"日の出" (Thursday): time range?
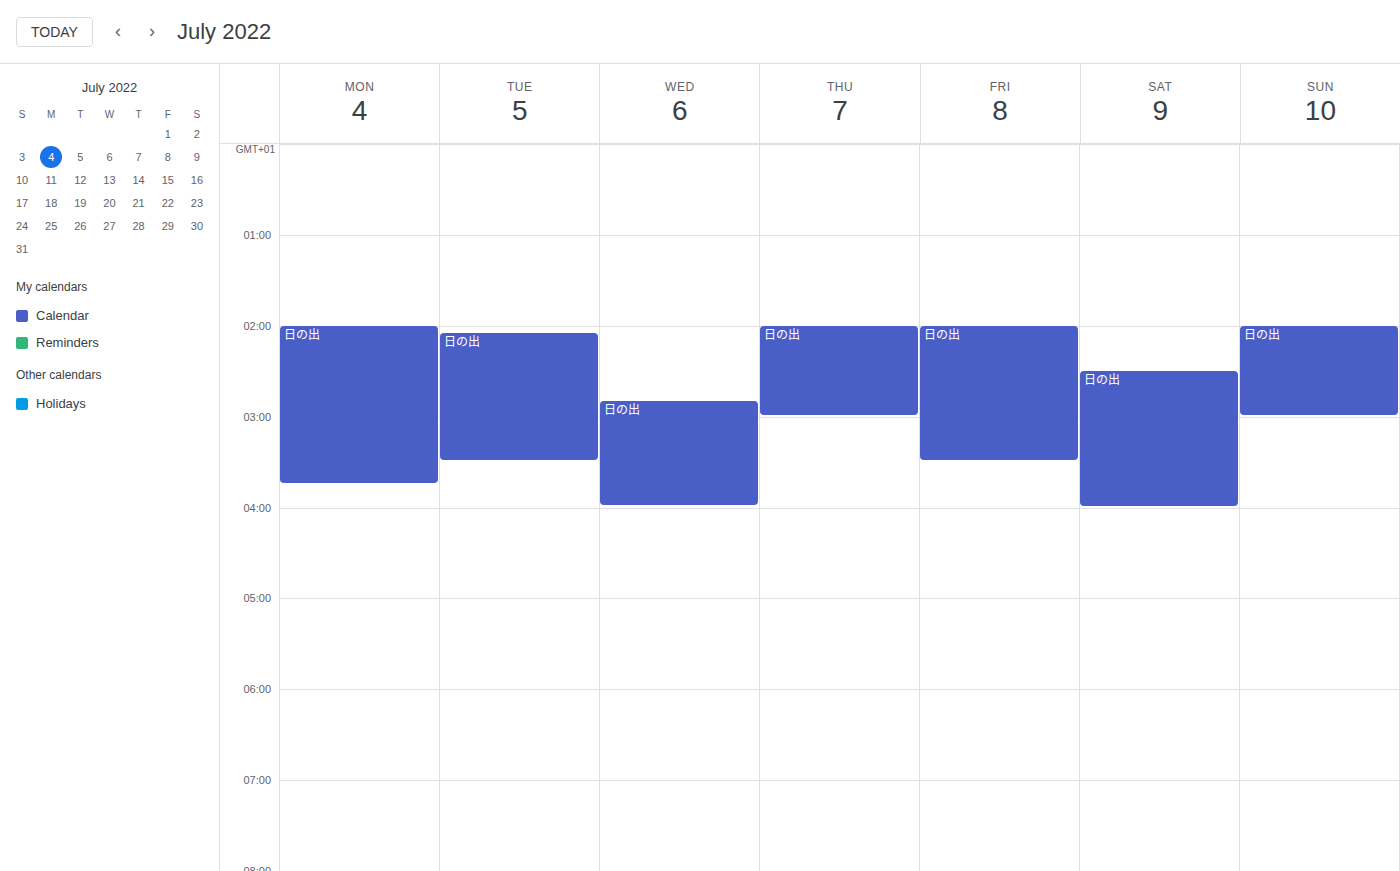
2:00 AM to 3:00 AM